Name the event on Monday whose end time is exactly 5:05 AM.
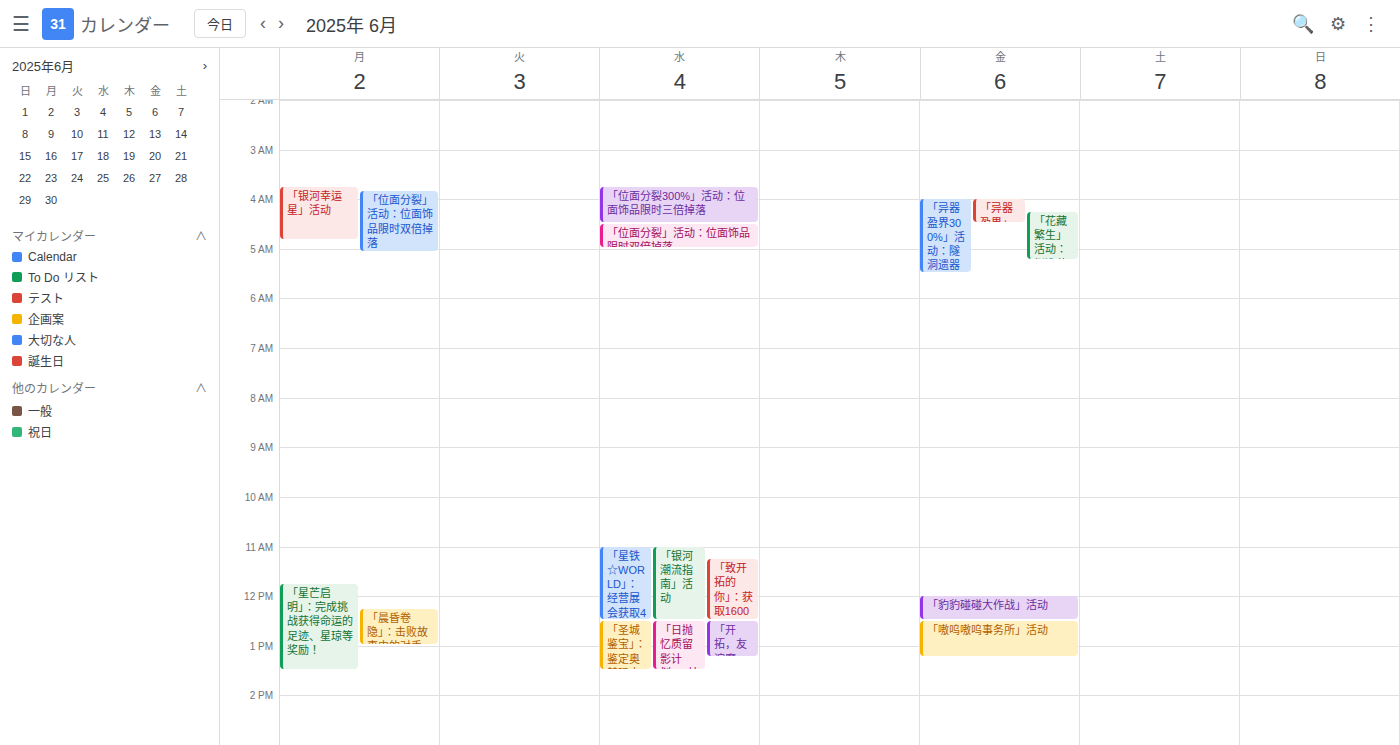
"「位面分裂」活动：位面饰品限时双倍掉落"